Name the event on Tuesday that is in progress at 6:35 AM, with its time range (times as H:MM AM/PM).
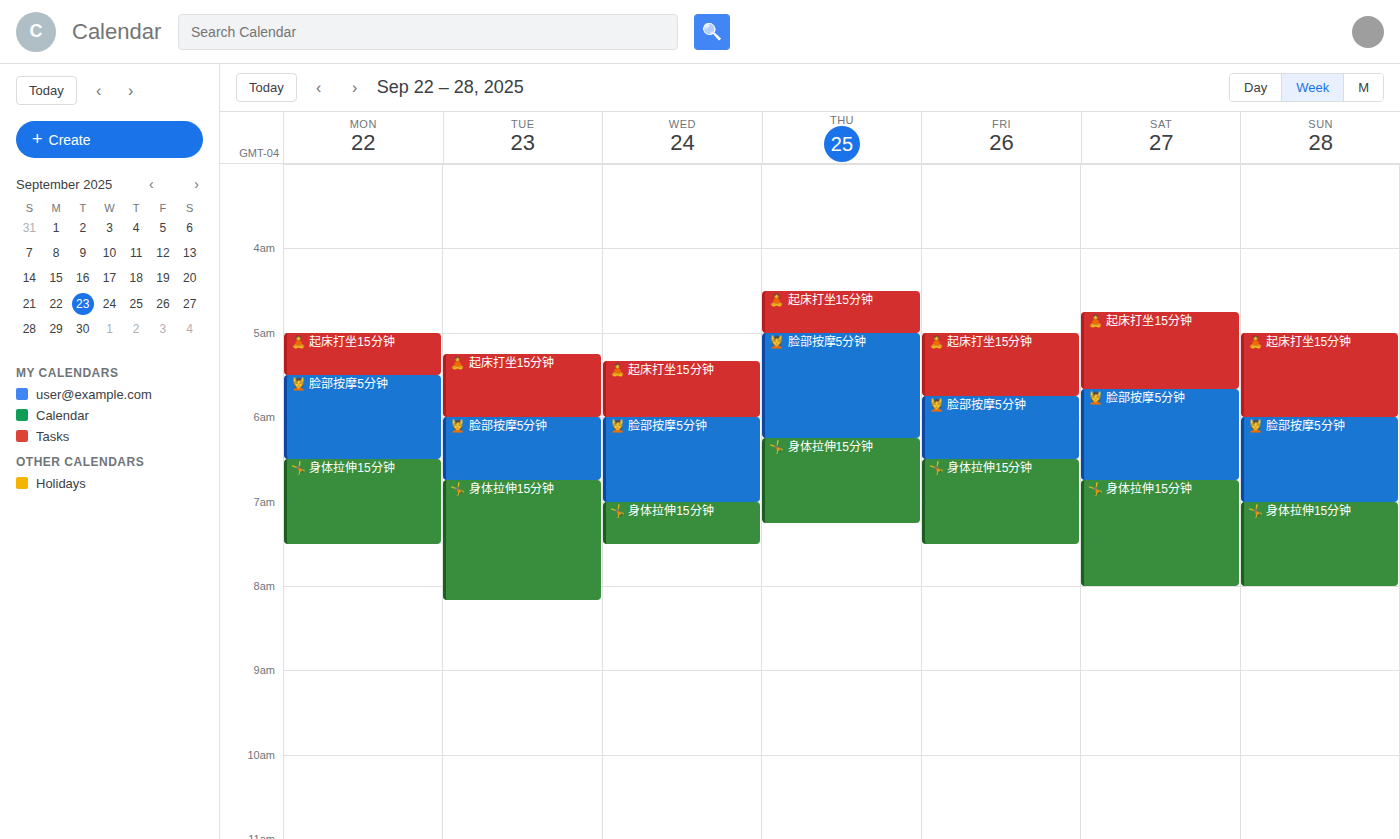
"💆 脸部按摩5分钟", 6:00 AM to 6:45 AM